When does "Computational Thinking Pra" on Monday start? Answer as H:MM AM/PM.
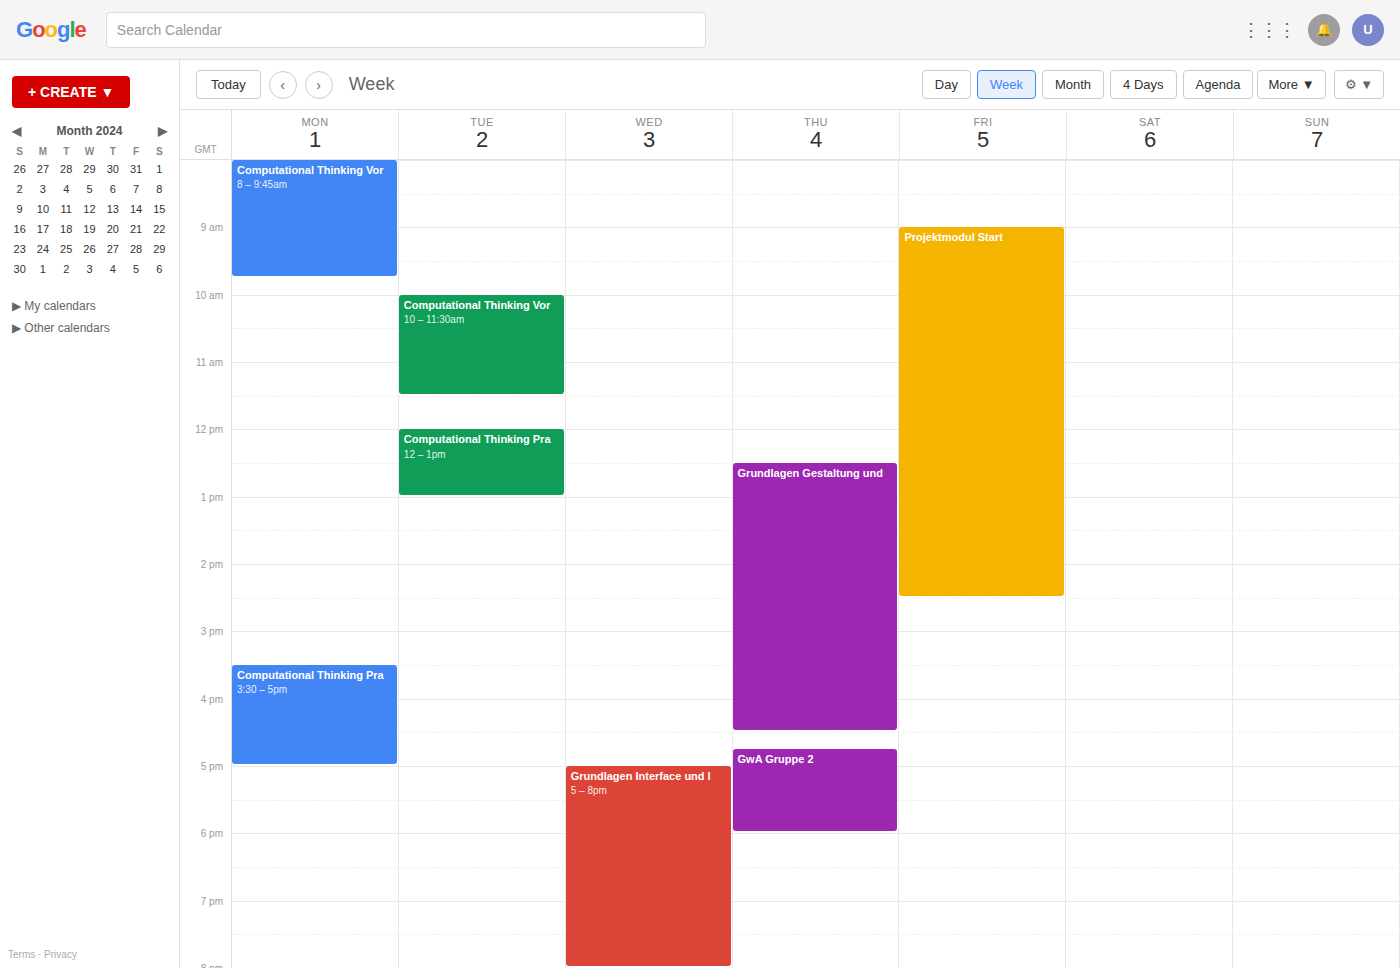
3:30 PM